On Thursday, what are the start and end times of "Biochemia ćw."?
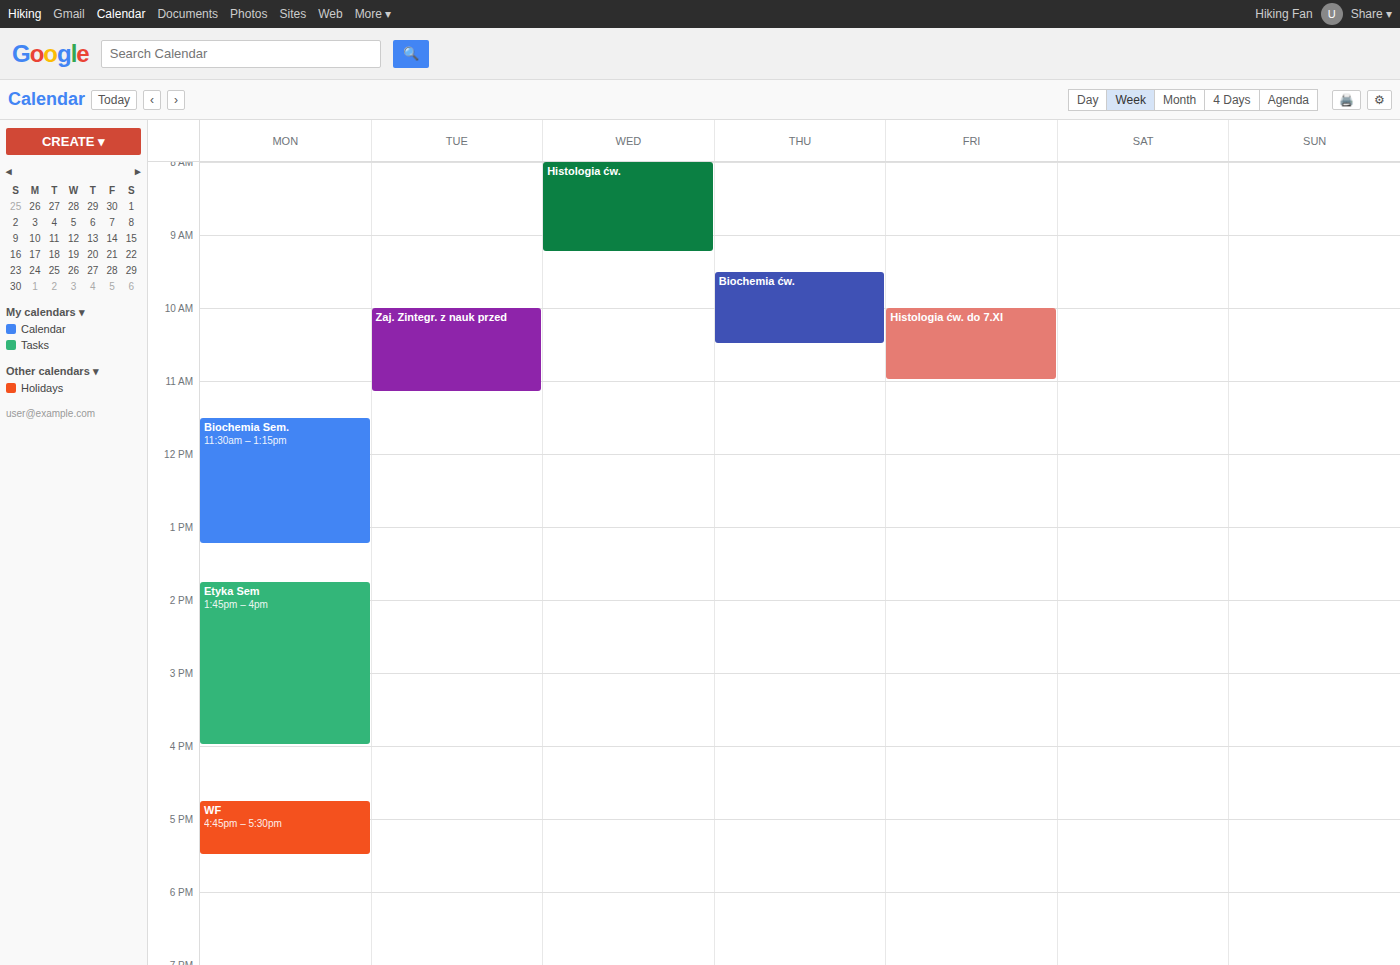
9:30 AM to 10:30 AM